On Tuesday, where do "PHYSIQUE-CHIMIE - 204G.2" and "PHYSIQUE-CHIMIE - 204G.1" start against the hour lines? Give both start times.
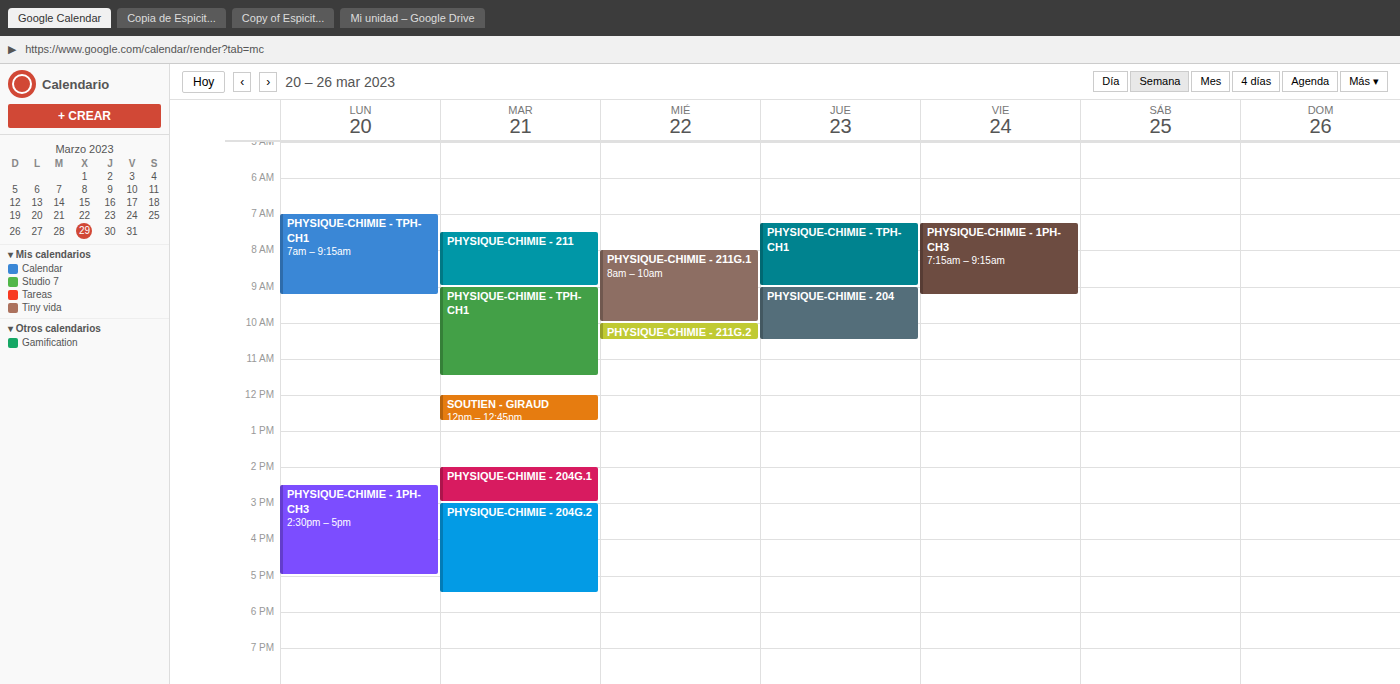
"PHYSIQUE-CHIMIE - 204G.2": 3:00 PM, exactly on the 3 PM line. "PHYSIQUE-CHIMIE - 204G.1": 2:00 PM, exactly on the 2 PM line.